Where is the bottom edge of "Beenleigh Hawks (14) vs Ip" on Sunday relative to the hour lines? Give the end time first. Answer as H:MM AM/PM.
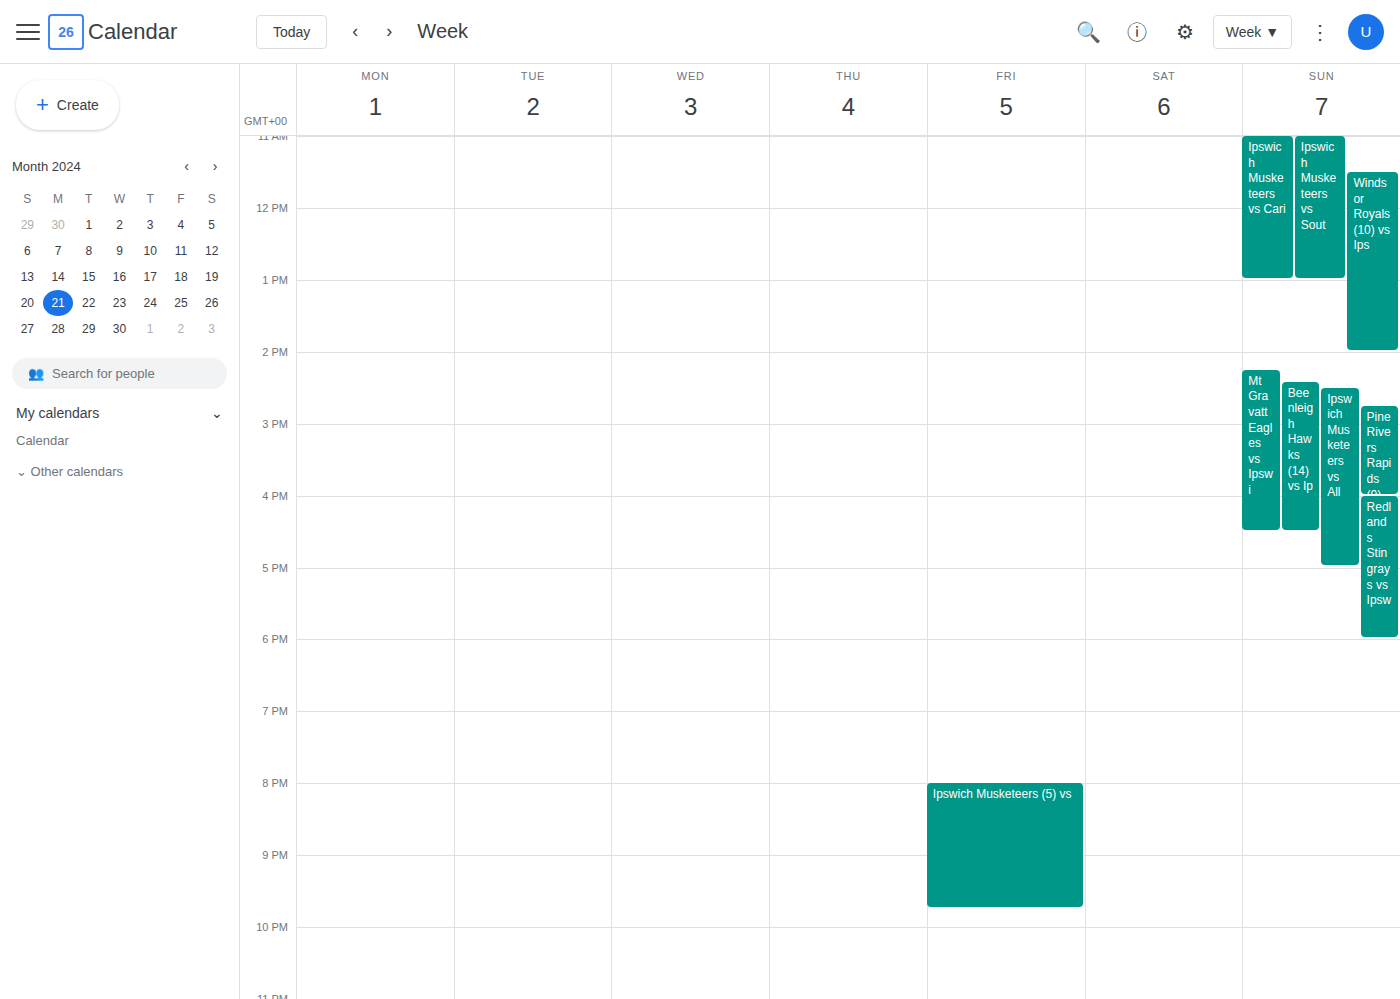
4:30 PM -- halfway between the 4 PM and 5 PM lines.